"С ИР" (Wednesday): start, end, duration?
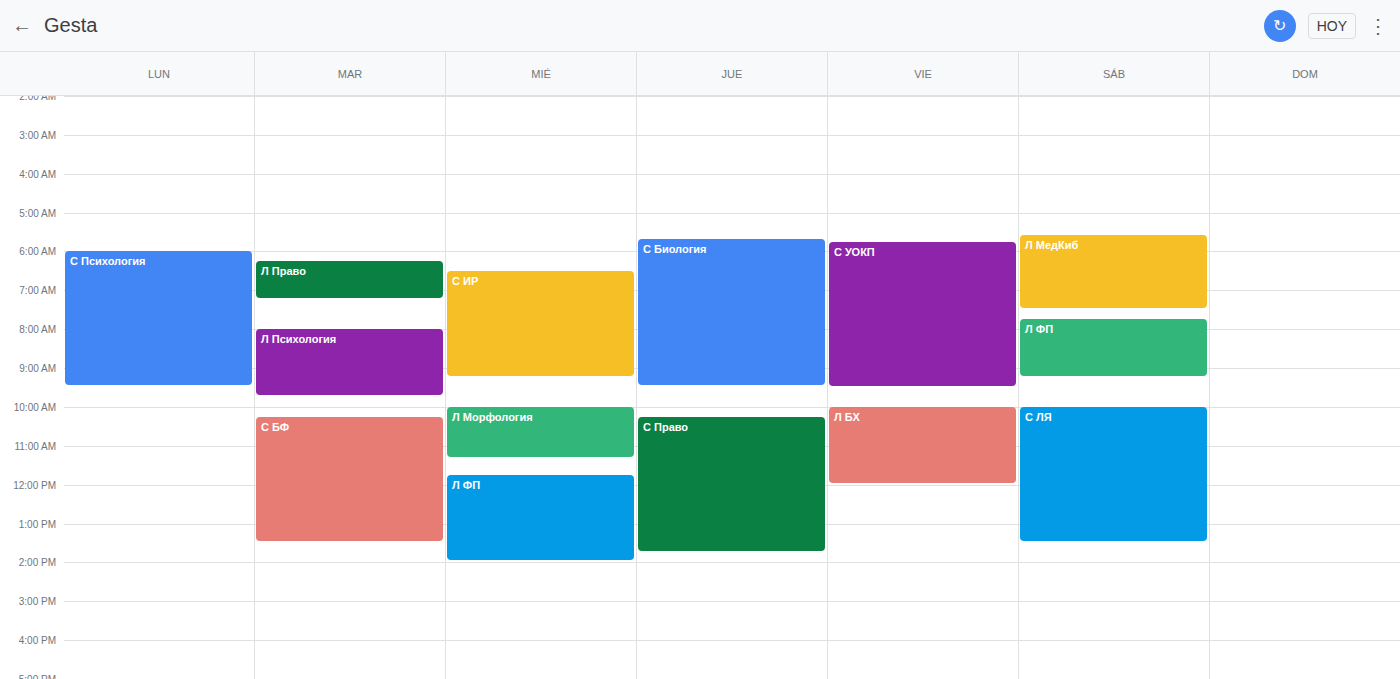
6:30 AM to 9:15 AM, 2 hours 45 minutes